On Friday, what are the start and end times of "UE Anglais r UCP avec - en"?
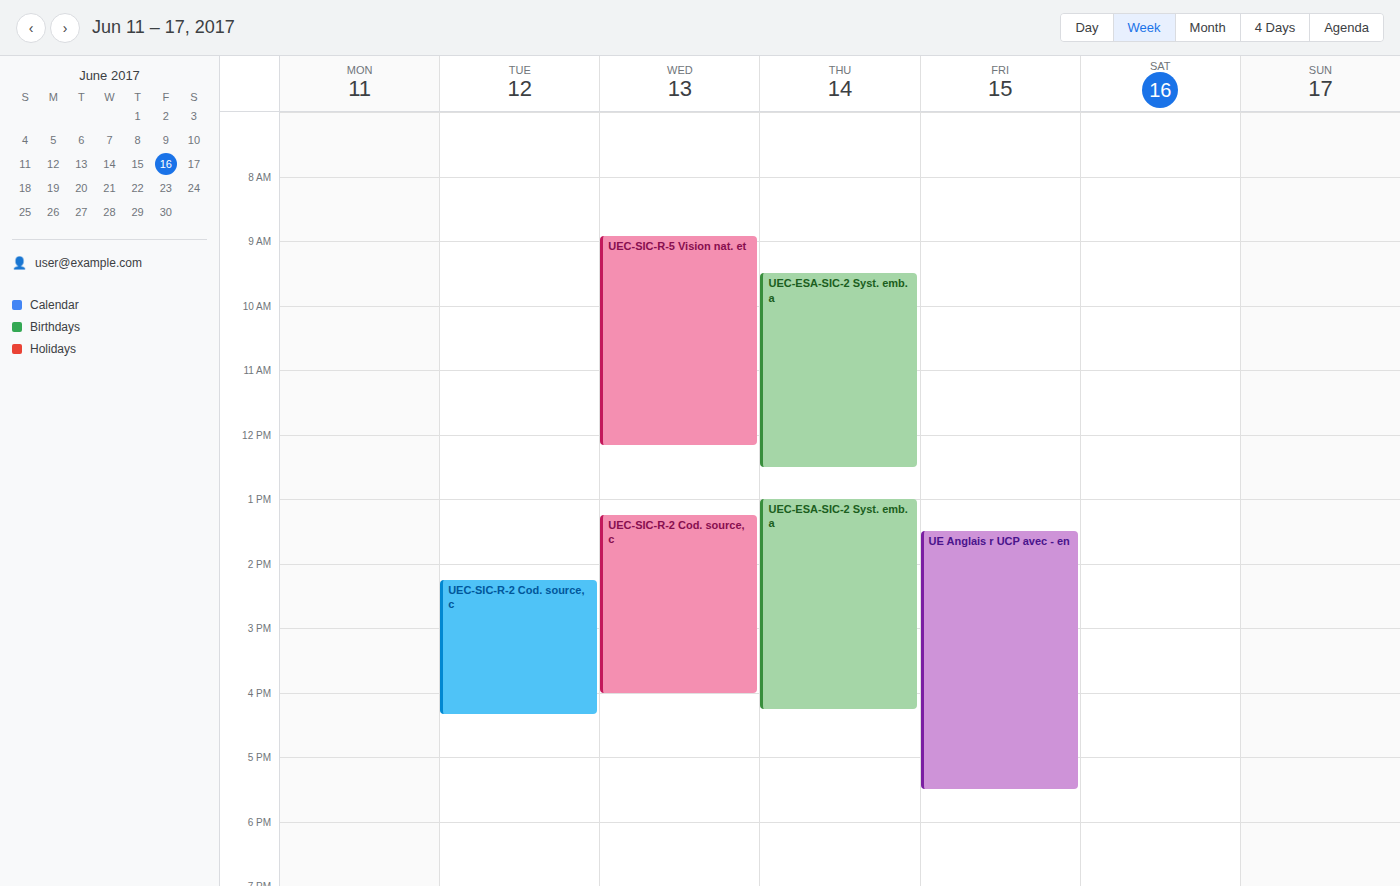
13:30 to 17:30